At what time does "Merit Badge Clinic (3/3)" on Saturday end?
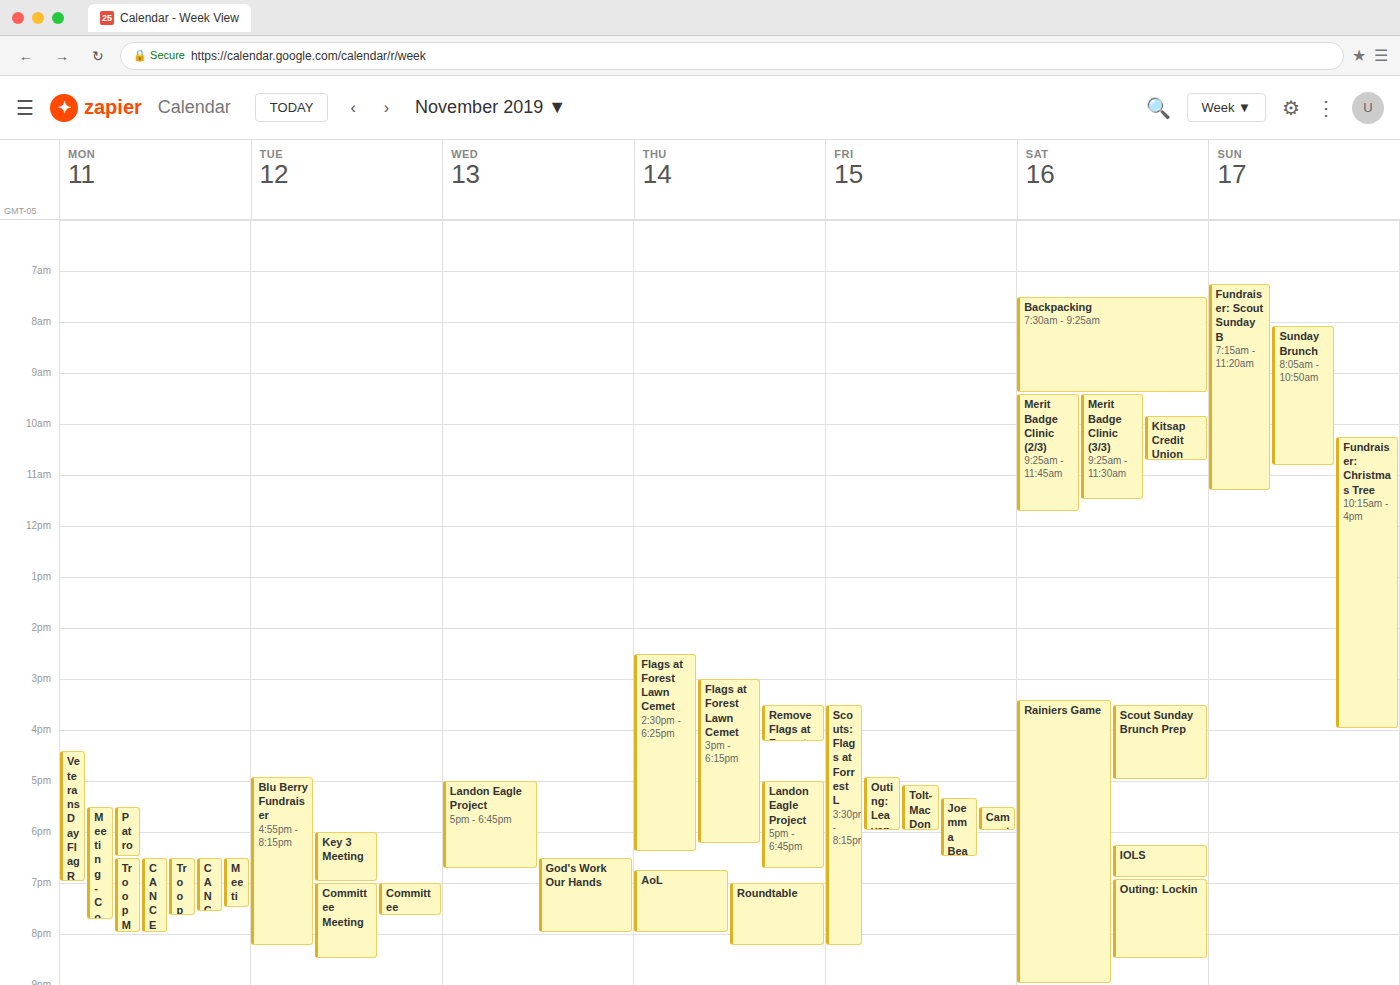
11:30 AM